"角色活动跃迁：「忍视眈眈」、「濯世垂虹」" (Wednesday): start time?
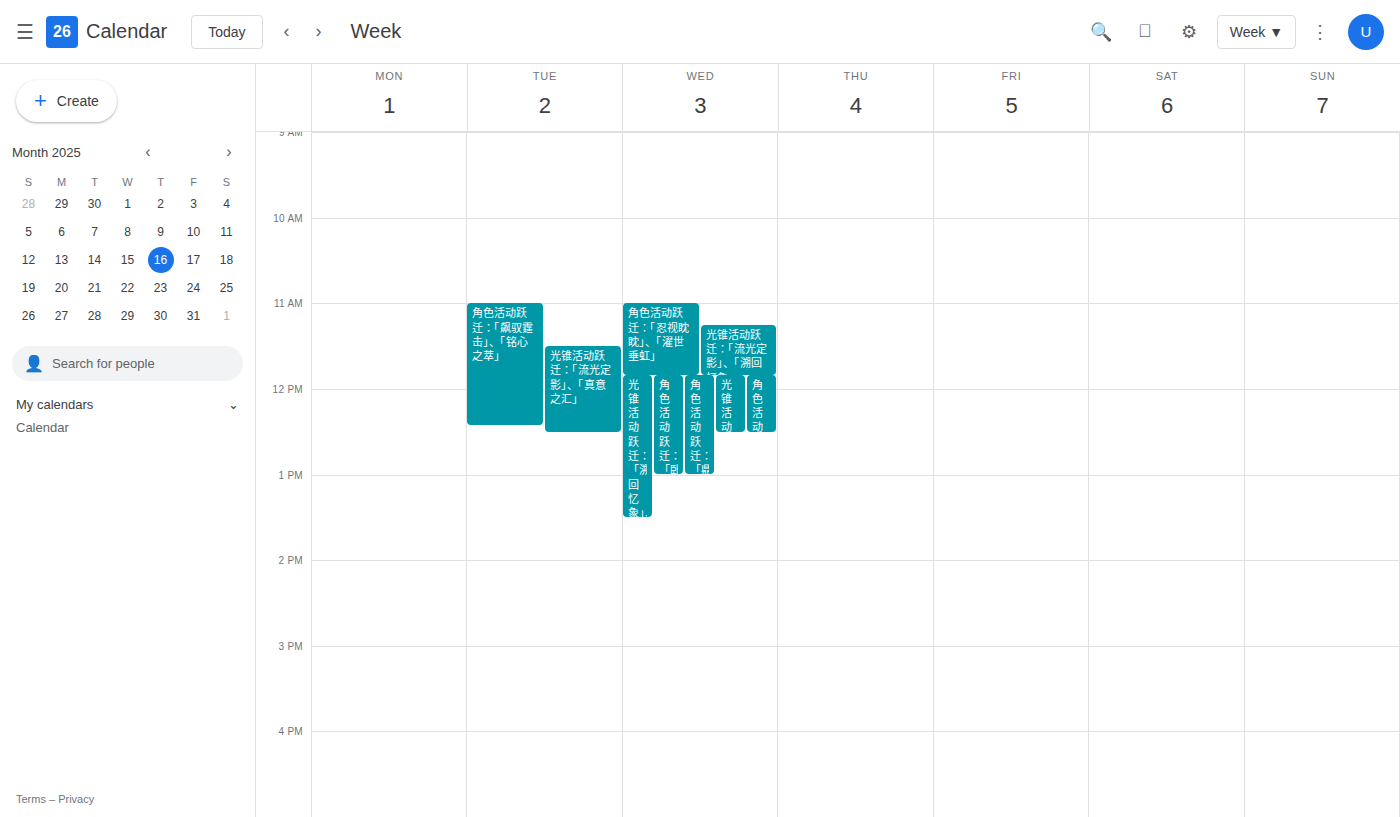
11:00 AM